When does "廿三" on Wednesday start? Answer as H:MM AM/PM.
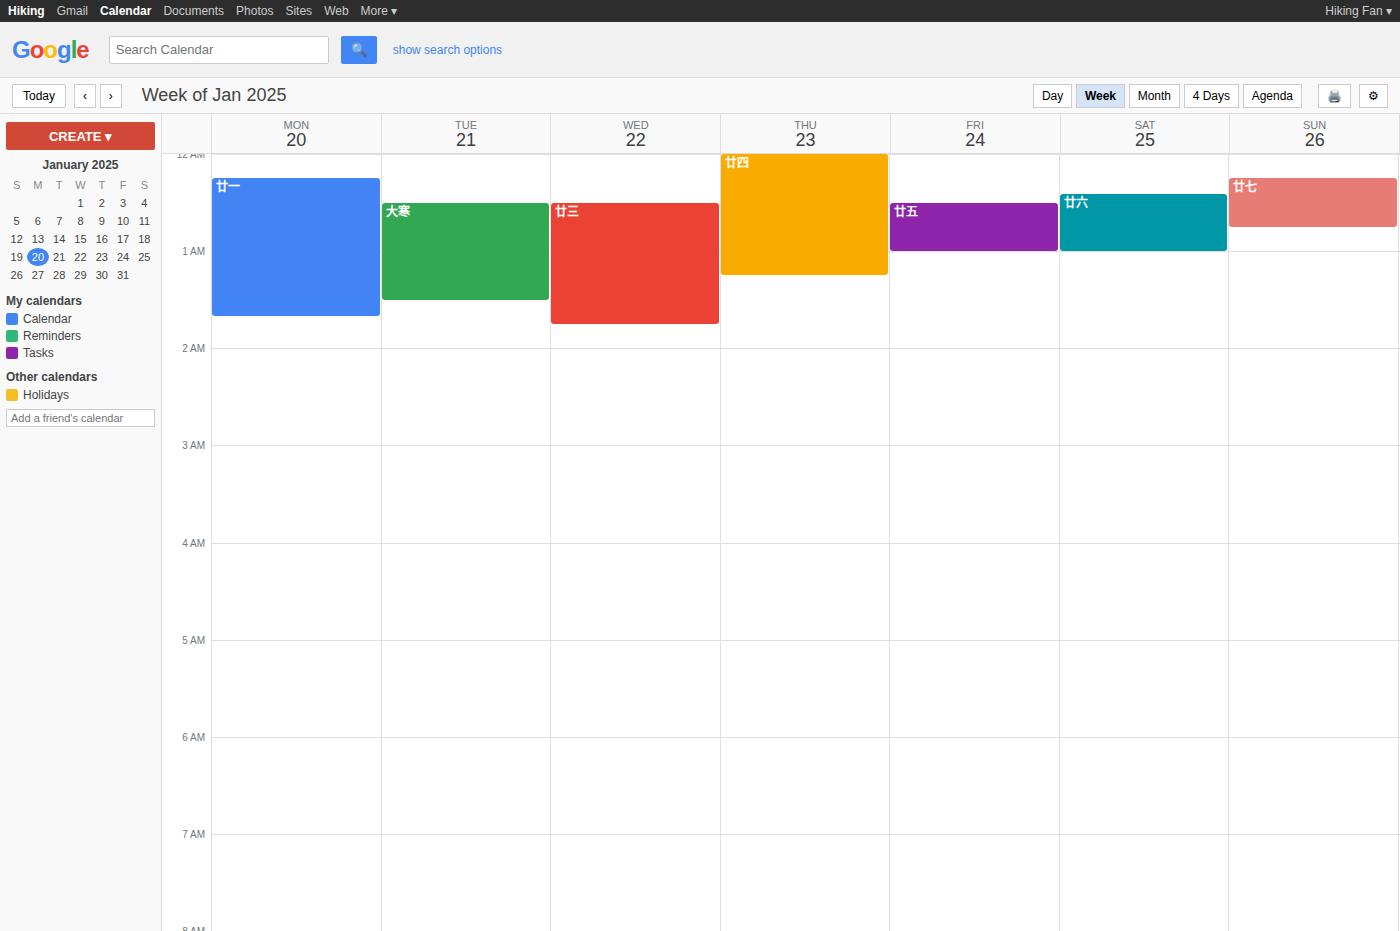
12:30 AM